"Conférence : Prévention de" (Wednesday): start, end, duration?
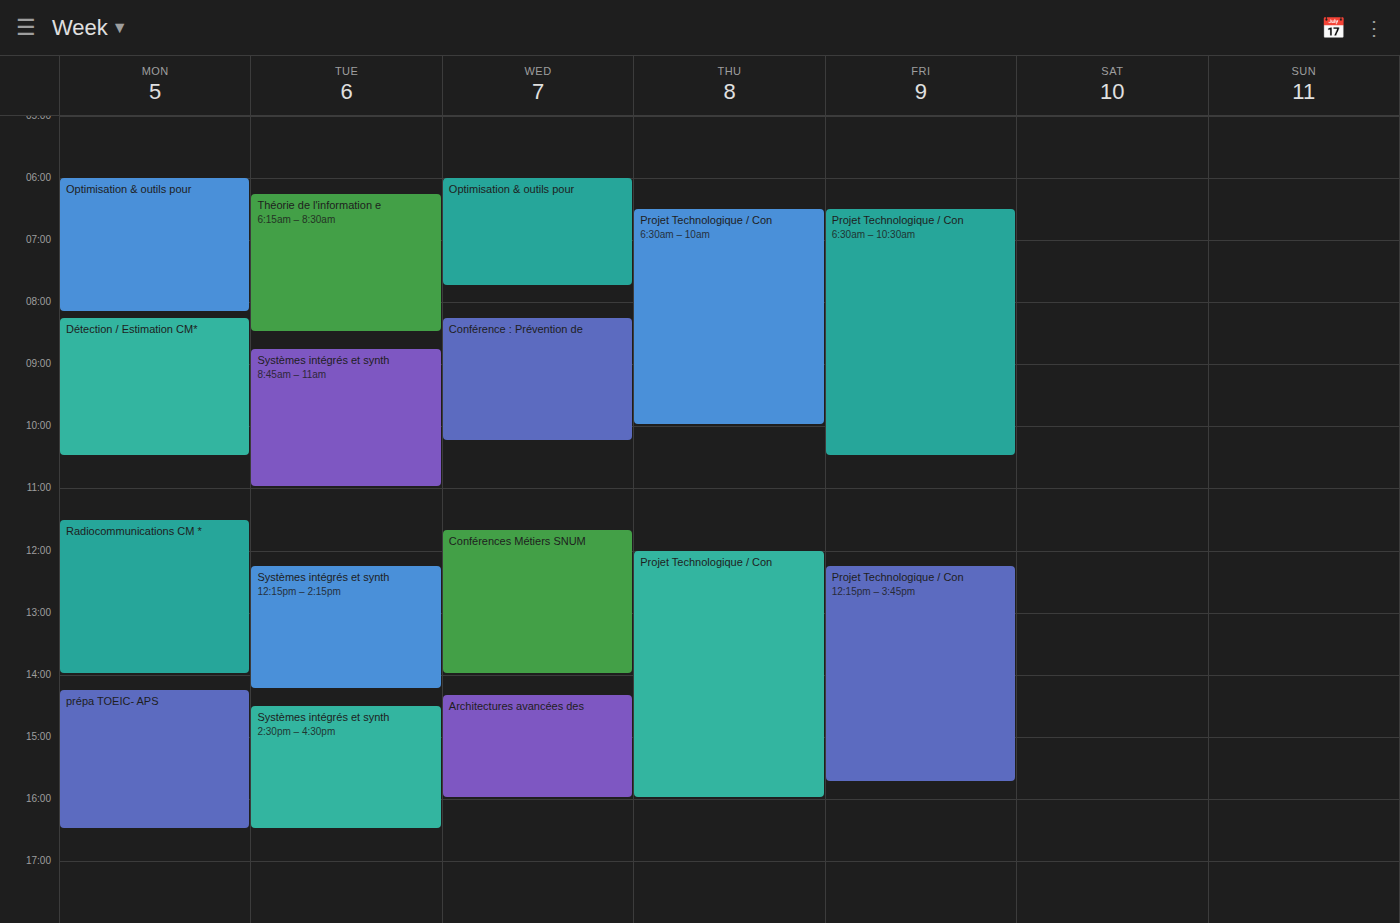
8:15 AM to 10:15 AM, 2 hours